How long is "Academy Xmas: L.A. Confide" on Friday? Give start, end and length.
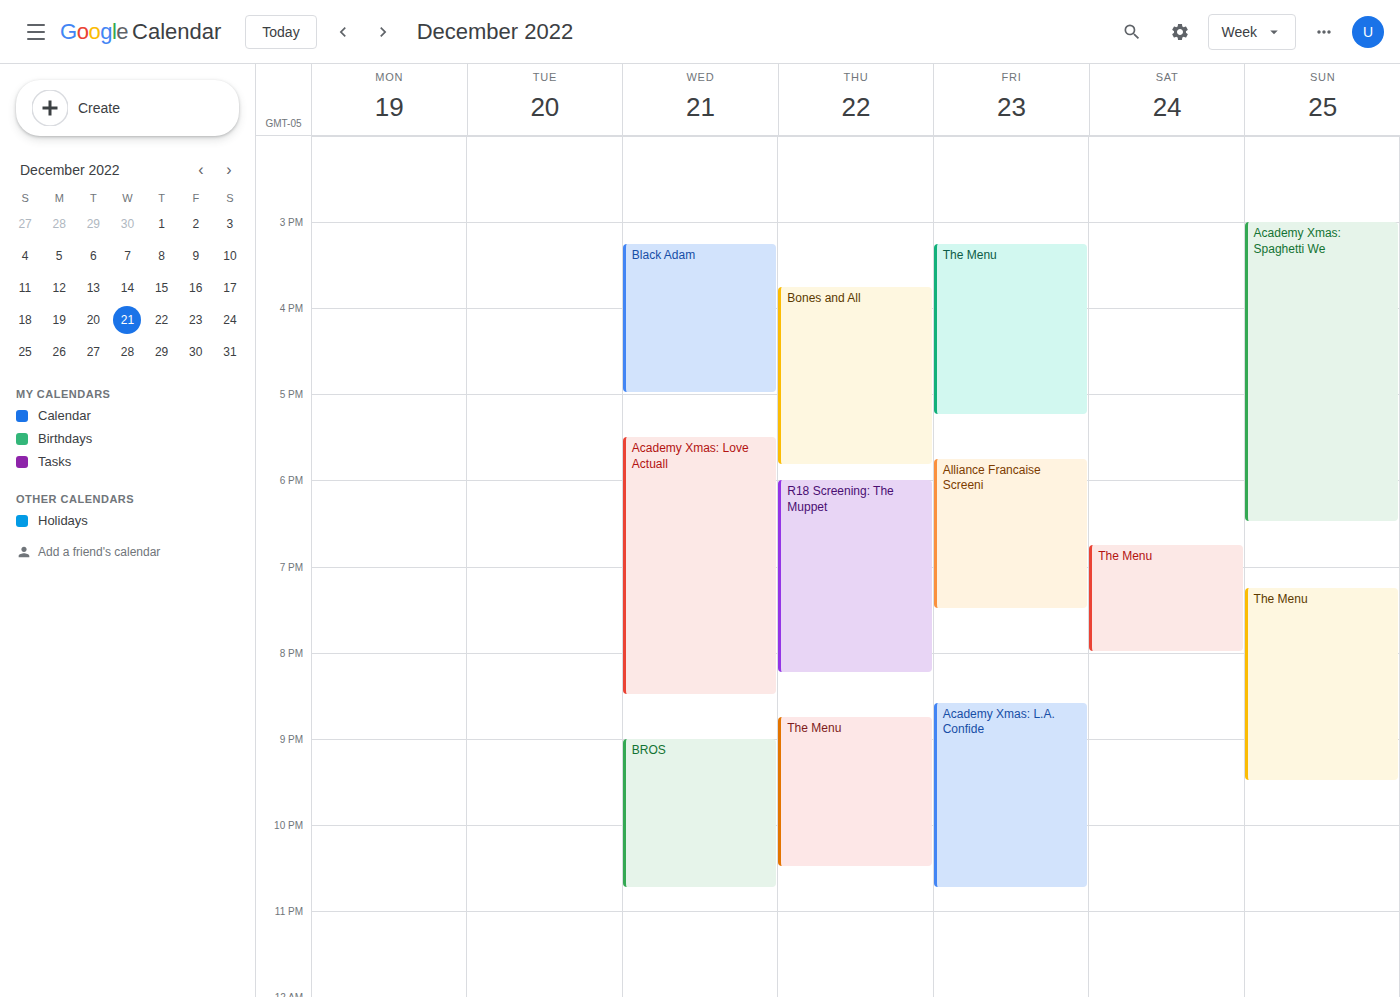
20:35 to 22:45, 2 hours 10 minutes